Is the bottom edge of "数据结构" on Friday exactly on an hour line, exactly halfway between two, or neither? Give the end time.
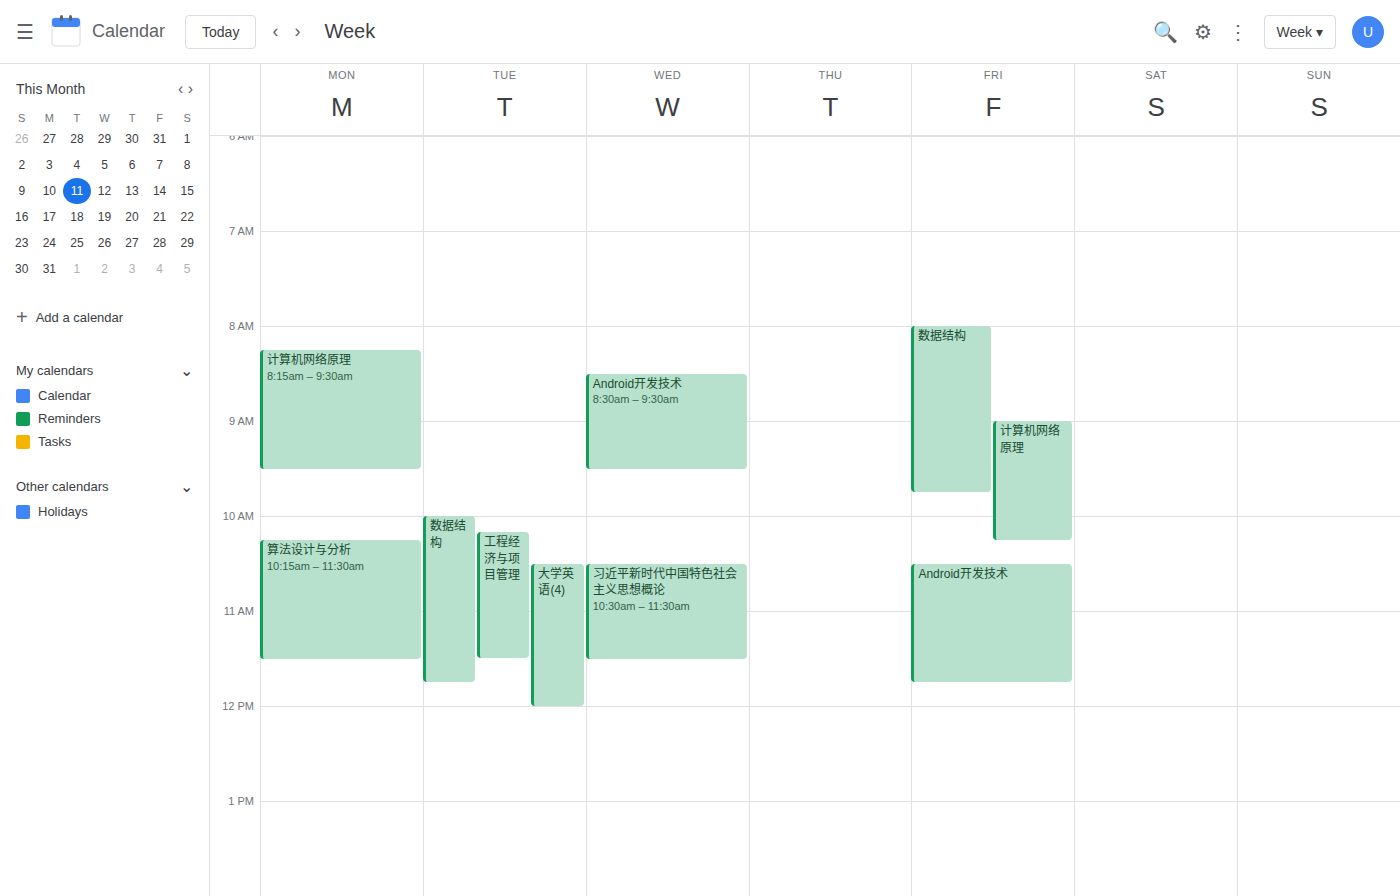
9:45 AM -- neither: three quarters of the way from the 9 AM line to the 10 AM line.